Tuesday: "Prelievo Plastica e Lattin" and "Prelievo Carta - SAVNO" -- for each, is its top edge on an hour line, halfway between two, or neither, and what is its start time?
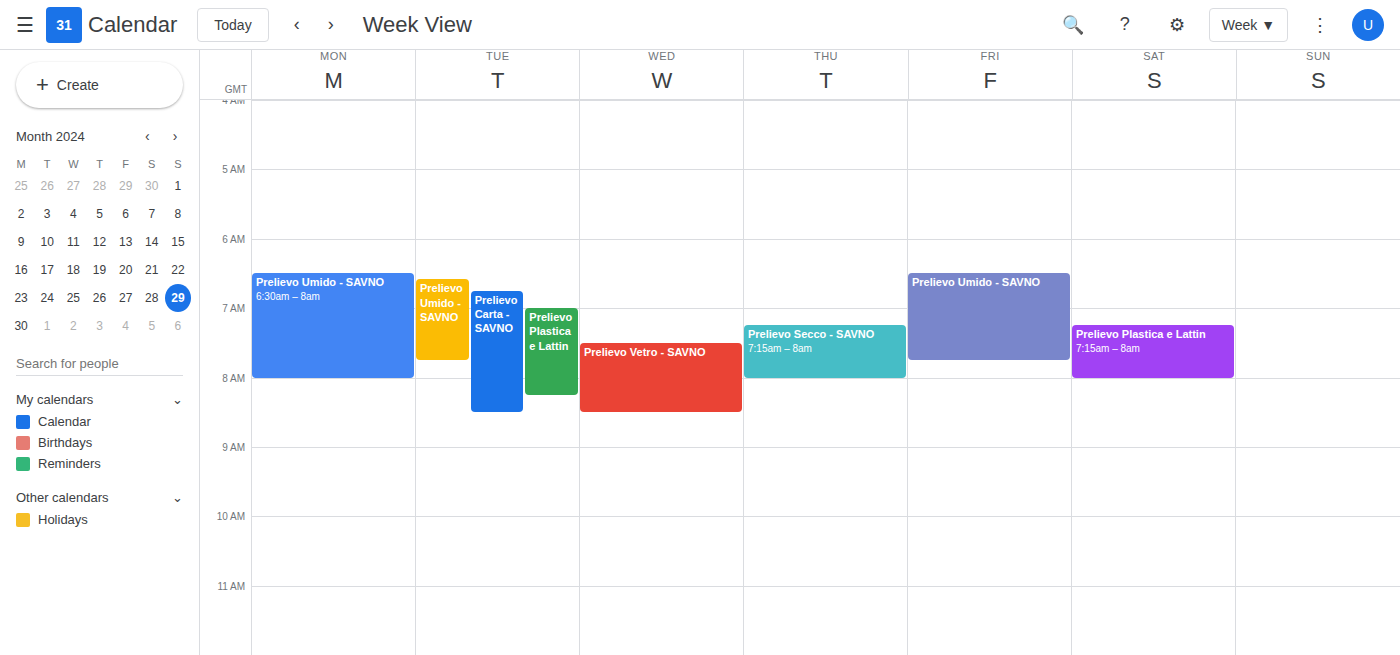
"Prelievo Plastica e Lattin": 7:00 AM, exactly on the 7 AM line. "Prelievo Carta - SAVNO": 6:45 AM, neither: three quarters of the way from the 6 AM line to the 7 AM line.